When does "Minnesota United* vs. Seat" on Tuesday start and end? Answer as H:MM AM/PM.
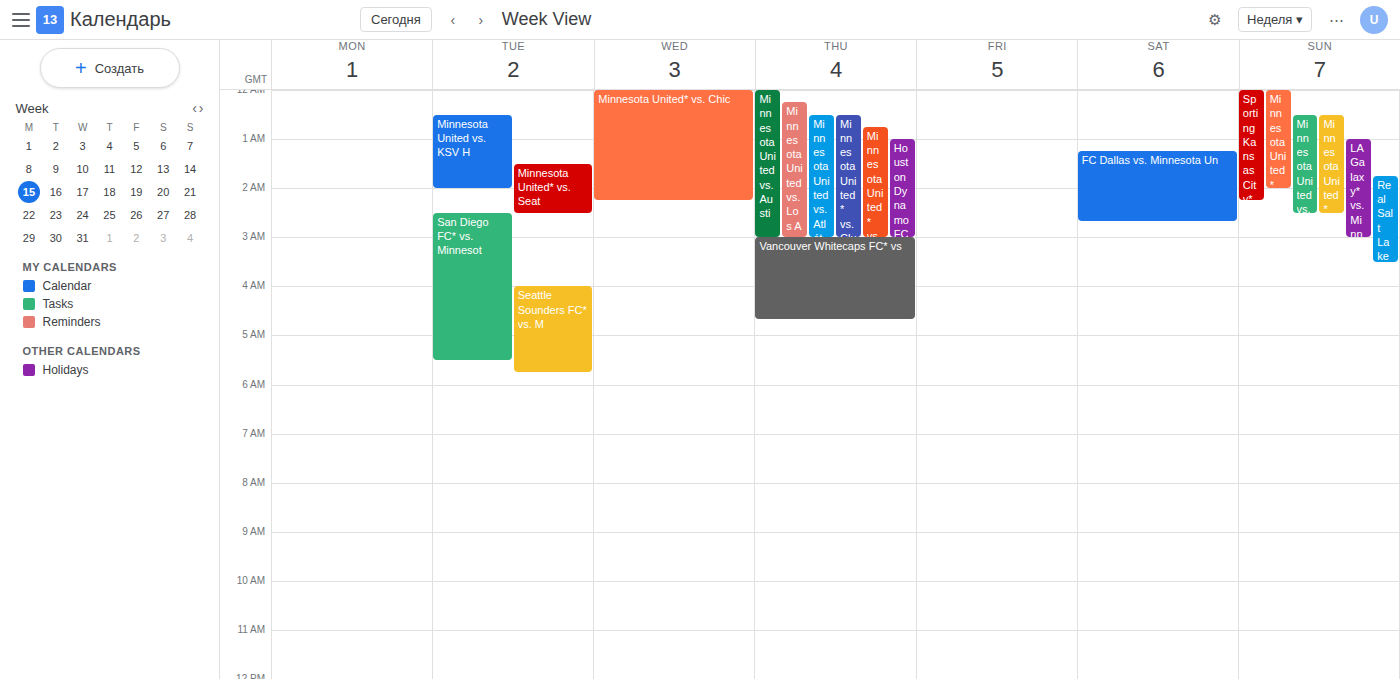
1:30 AM to 2:30 AM